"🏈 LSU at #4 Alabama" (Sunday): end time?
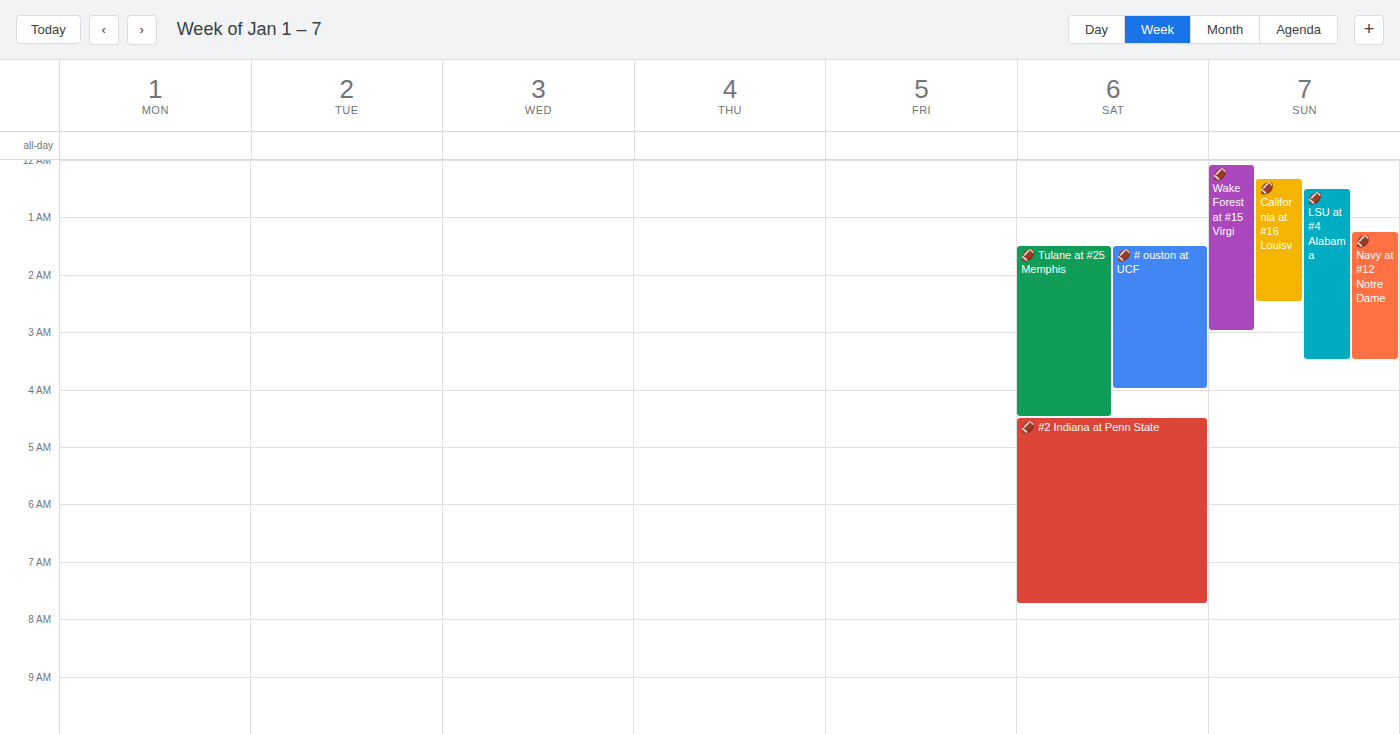
3:30 AM